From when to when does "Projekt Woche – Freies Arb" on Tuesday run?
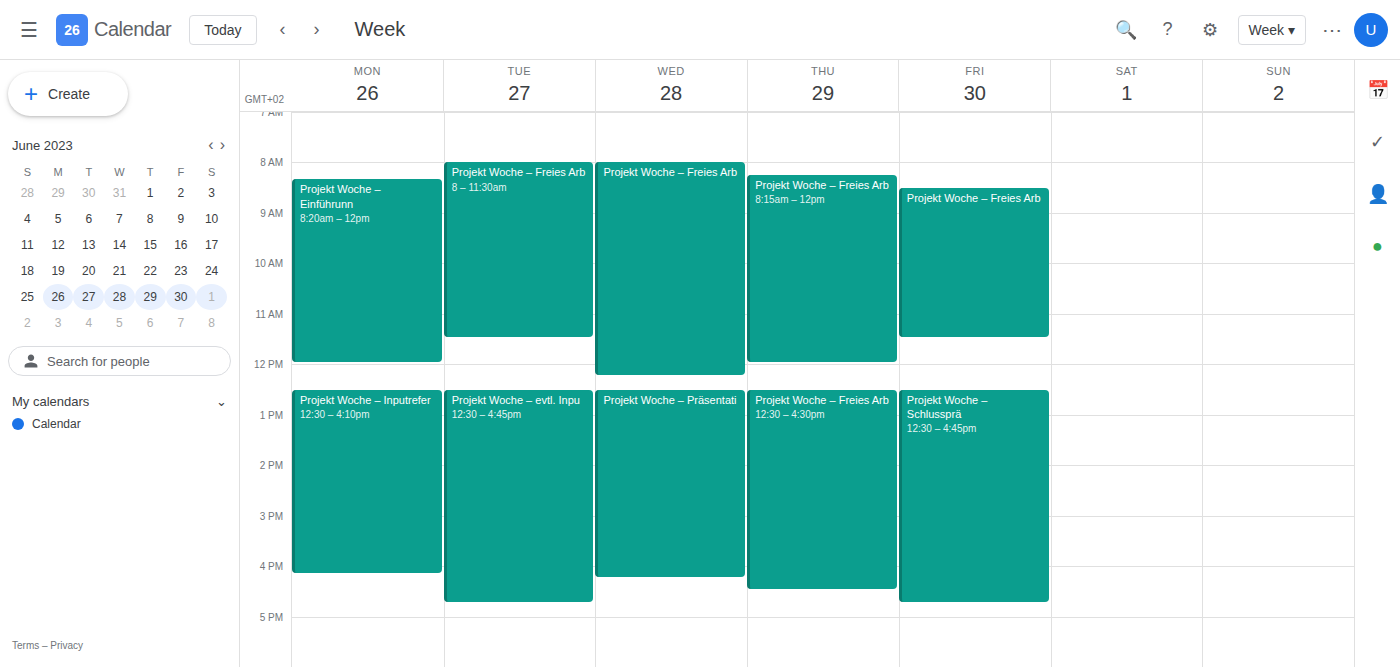
8:00 AM to 11:30 AM